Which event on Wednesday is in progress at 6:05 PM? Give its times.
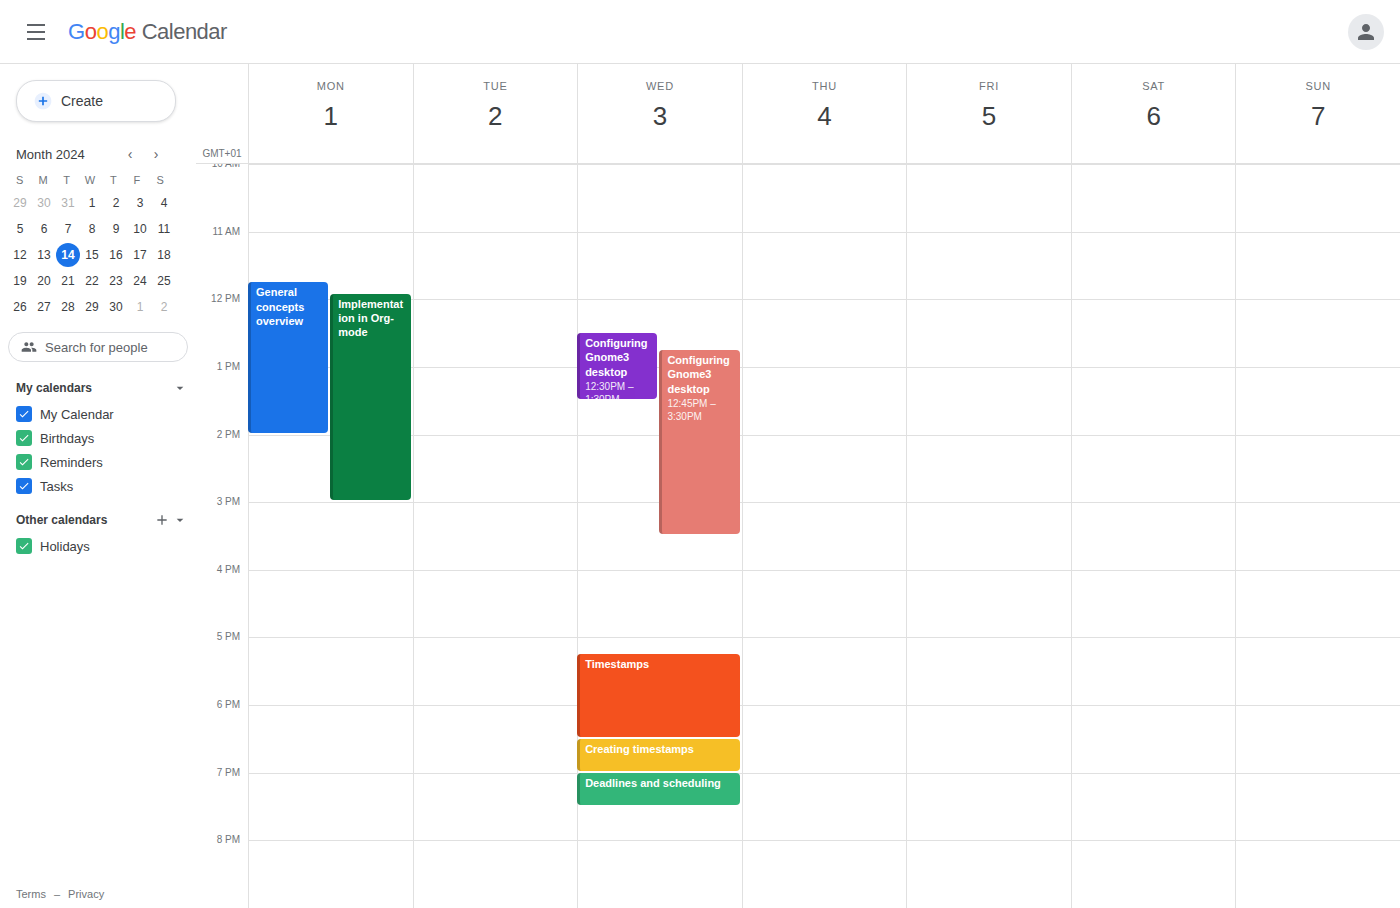
"Timestamps", 5:15 PM to 6:30 PM